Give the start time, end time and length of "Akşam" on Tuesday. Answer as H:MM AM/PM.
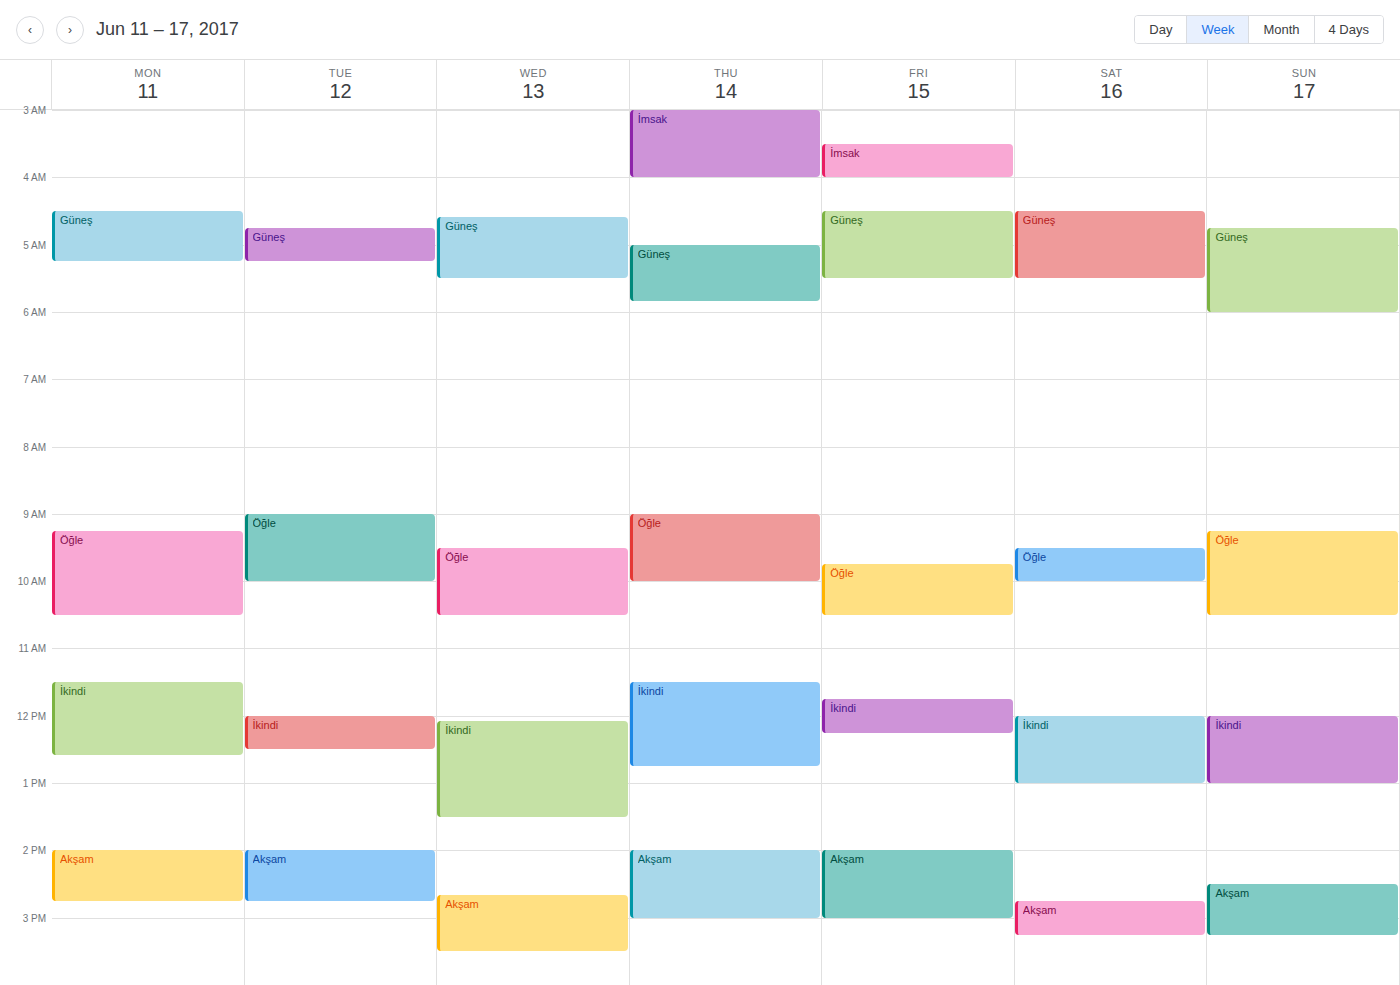
2:00 PM to 2:45 PM, 45 minutes